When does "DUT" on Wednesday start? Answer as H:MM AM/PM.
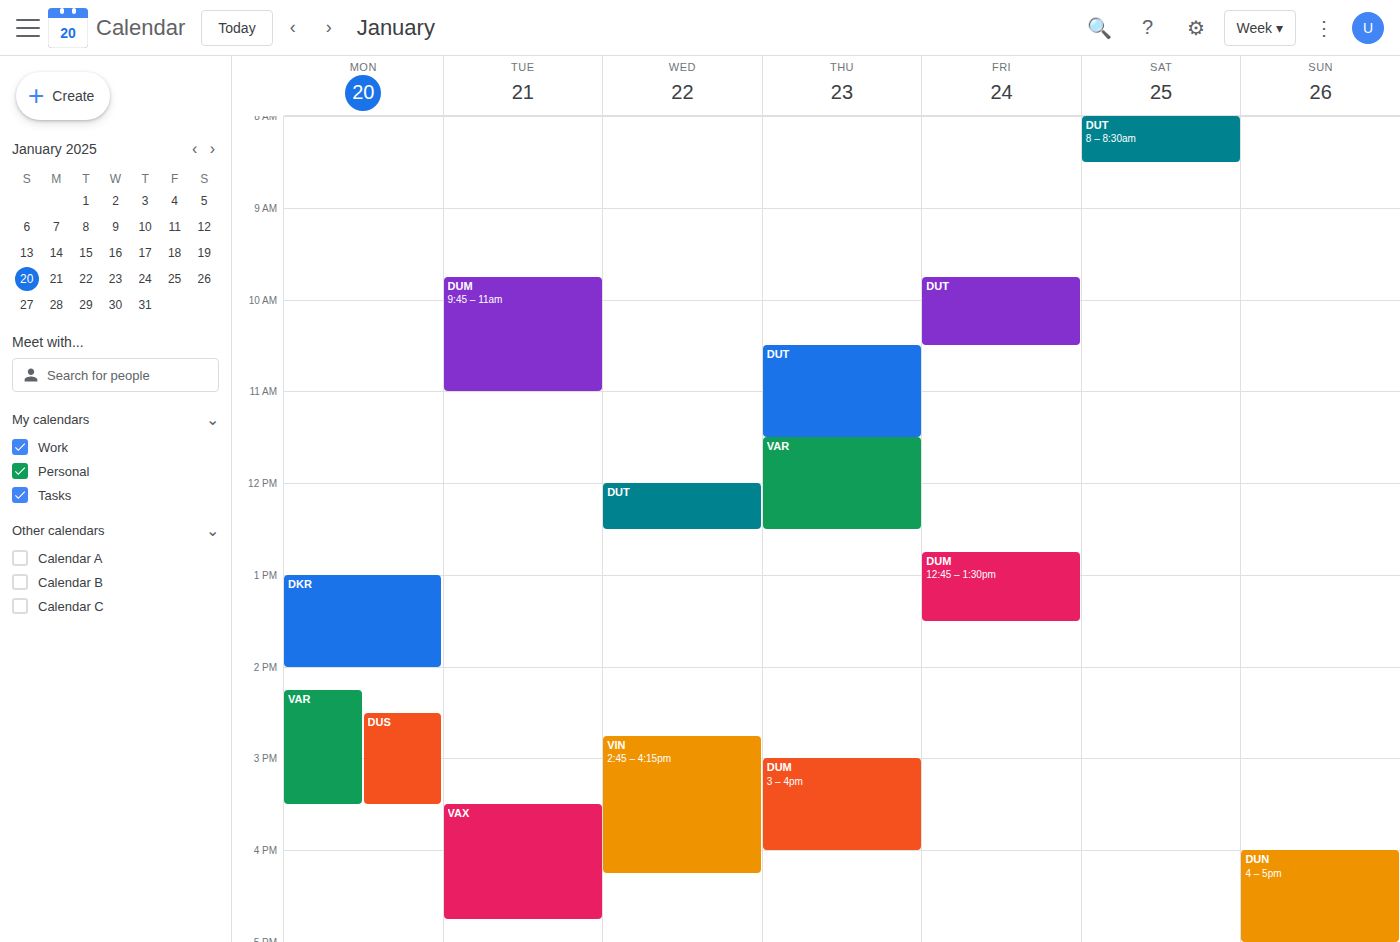
12:00 PM